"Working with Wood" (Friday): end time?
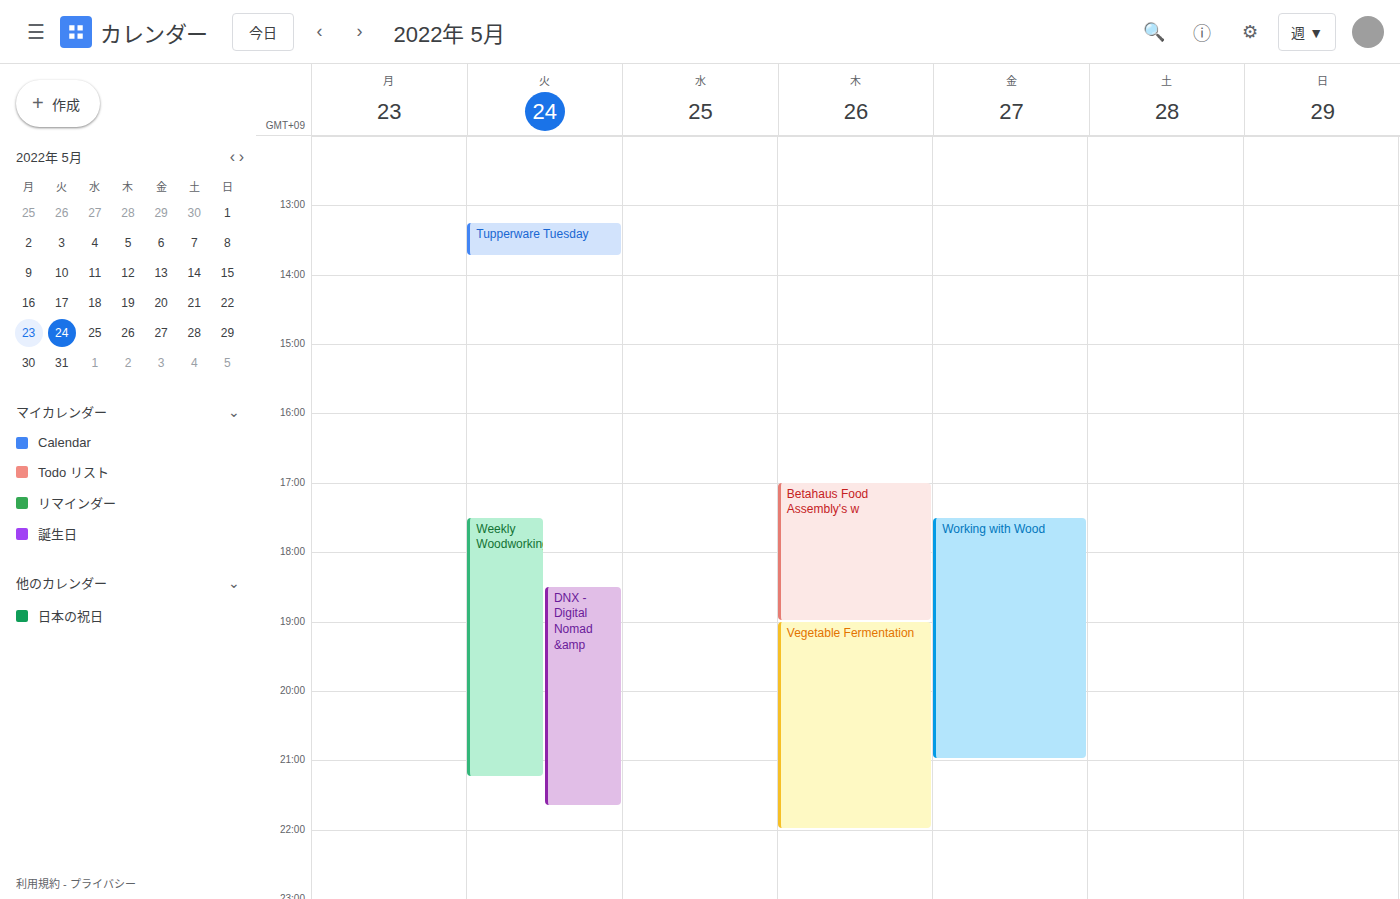
21:00